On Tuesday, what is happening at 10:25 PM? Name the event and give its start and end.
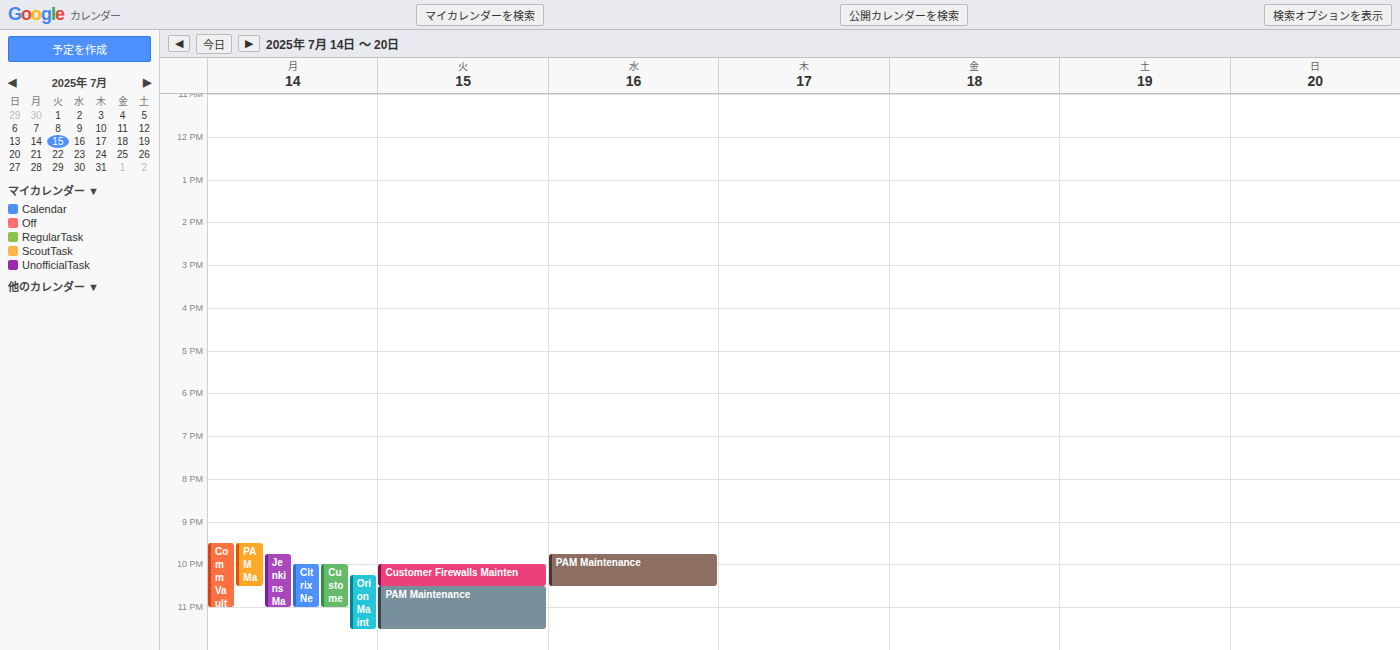
"Customer Firewalls Mainten", 10:00 PM to 10:30 PM